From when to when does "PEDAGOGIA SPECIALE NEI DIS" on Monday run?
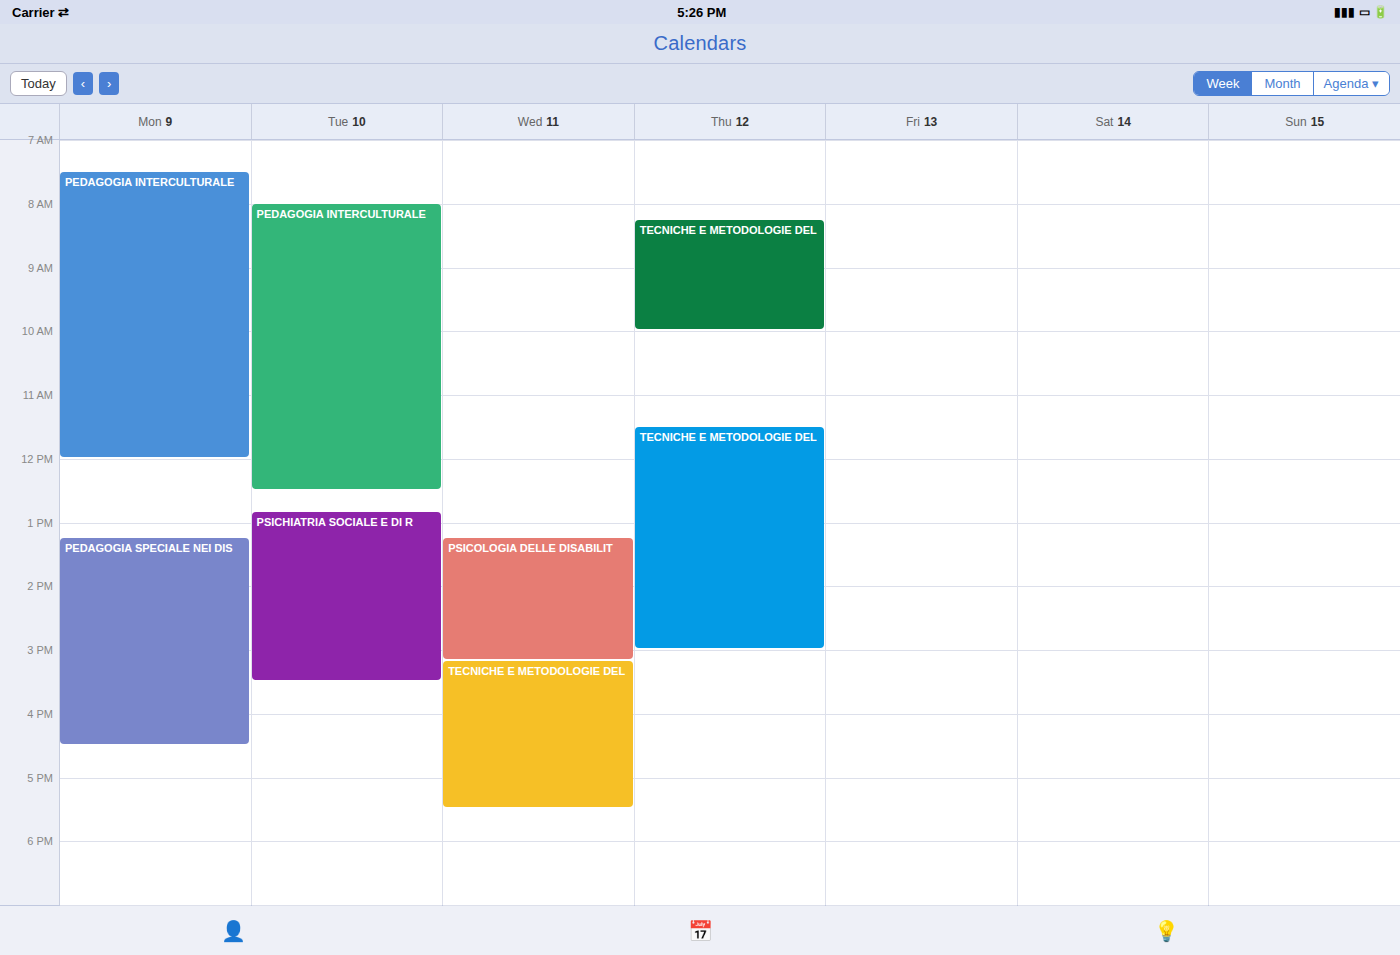
13:15 to 16:30